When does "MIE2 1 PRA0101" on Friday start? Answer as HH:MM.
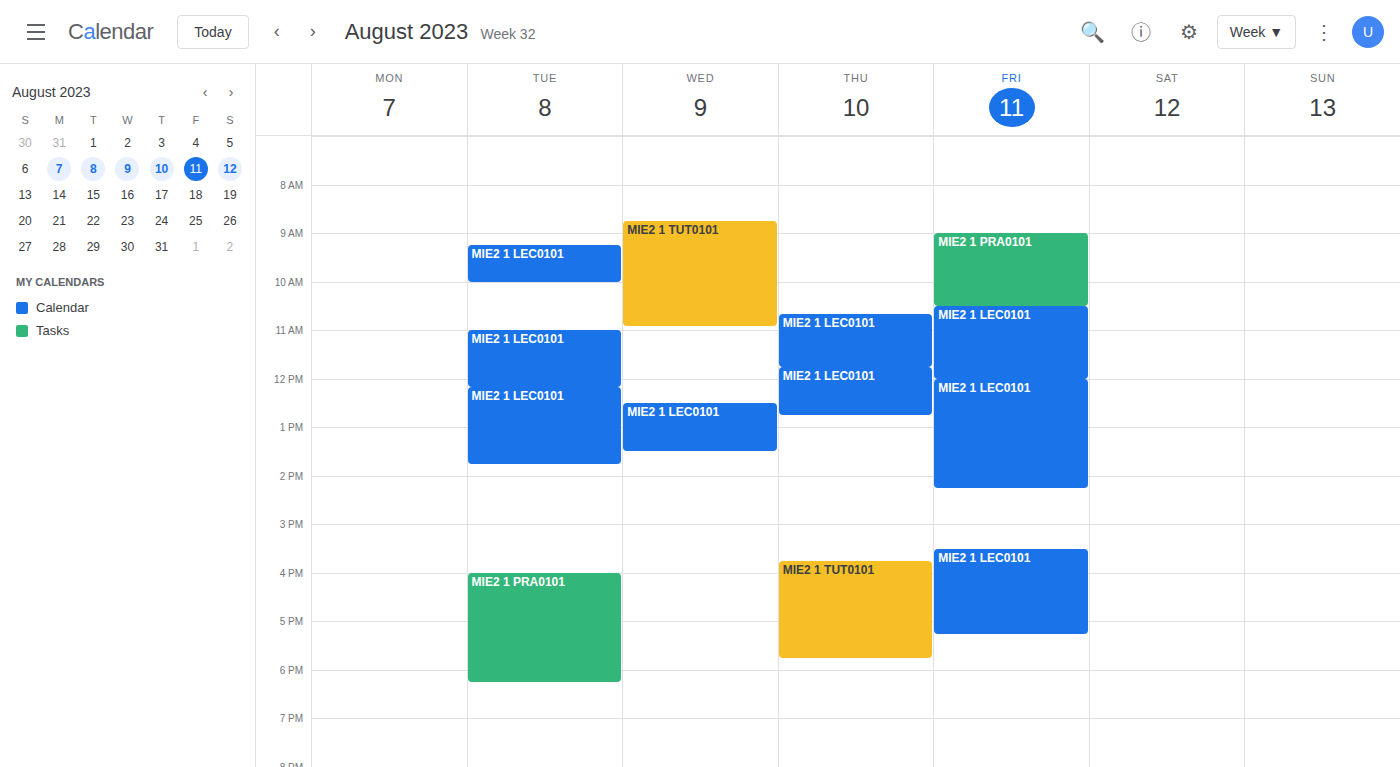
09:00